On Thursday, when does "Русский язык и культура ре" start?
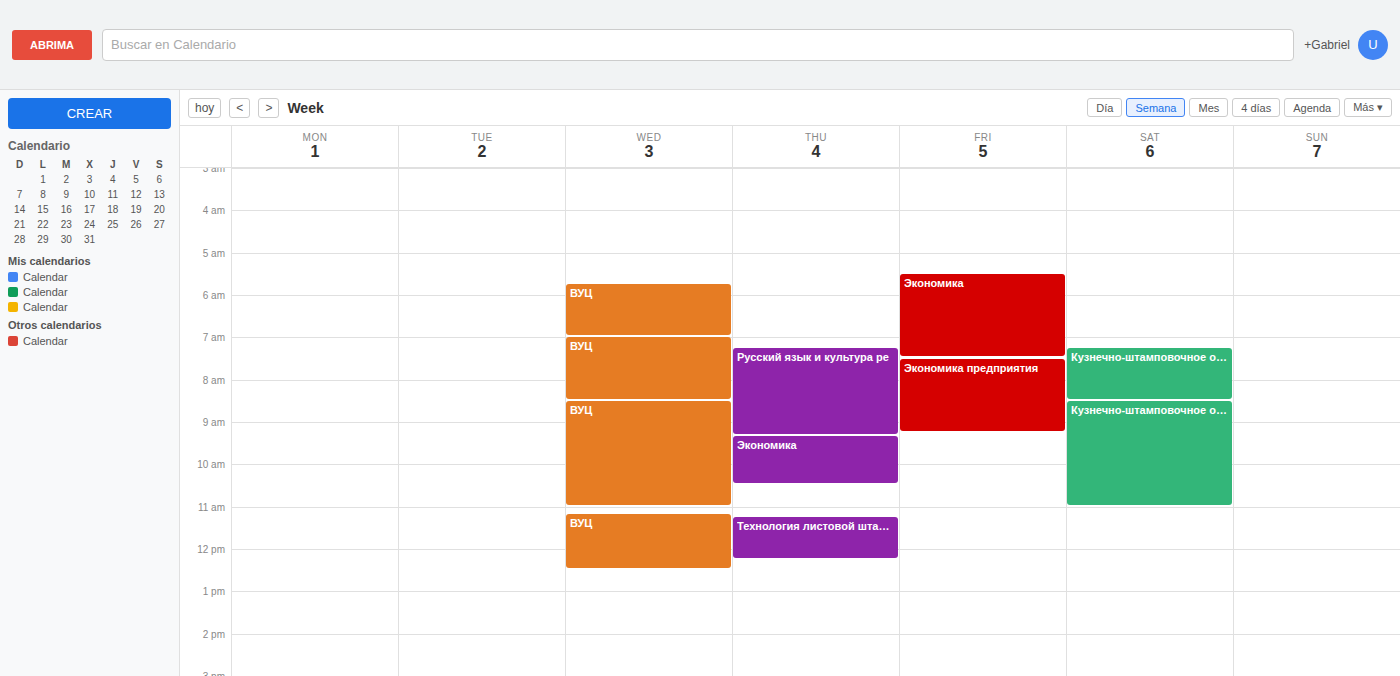
7:15 AM